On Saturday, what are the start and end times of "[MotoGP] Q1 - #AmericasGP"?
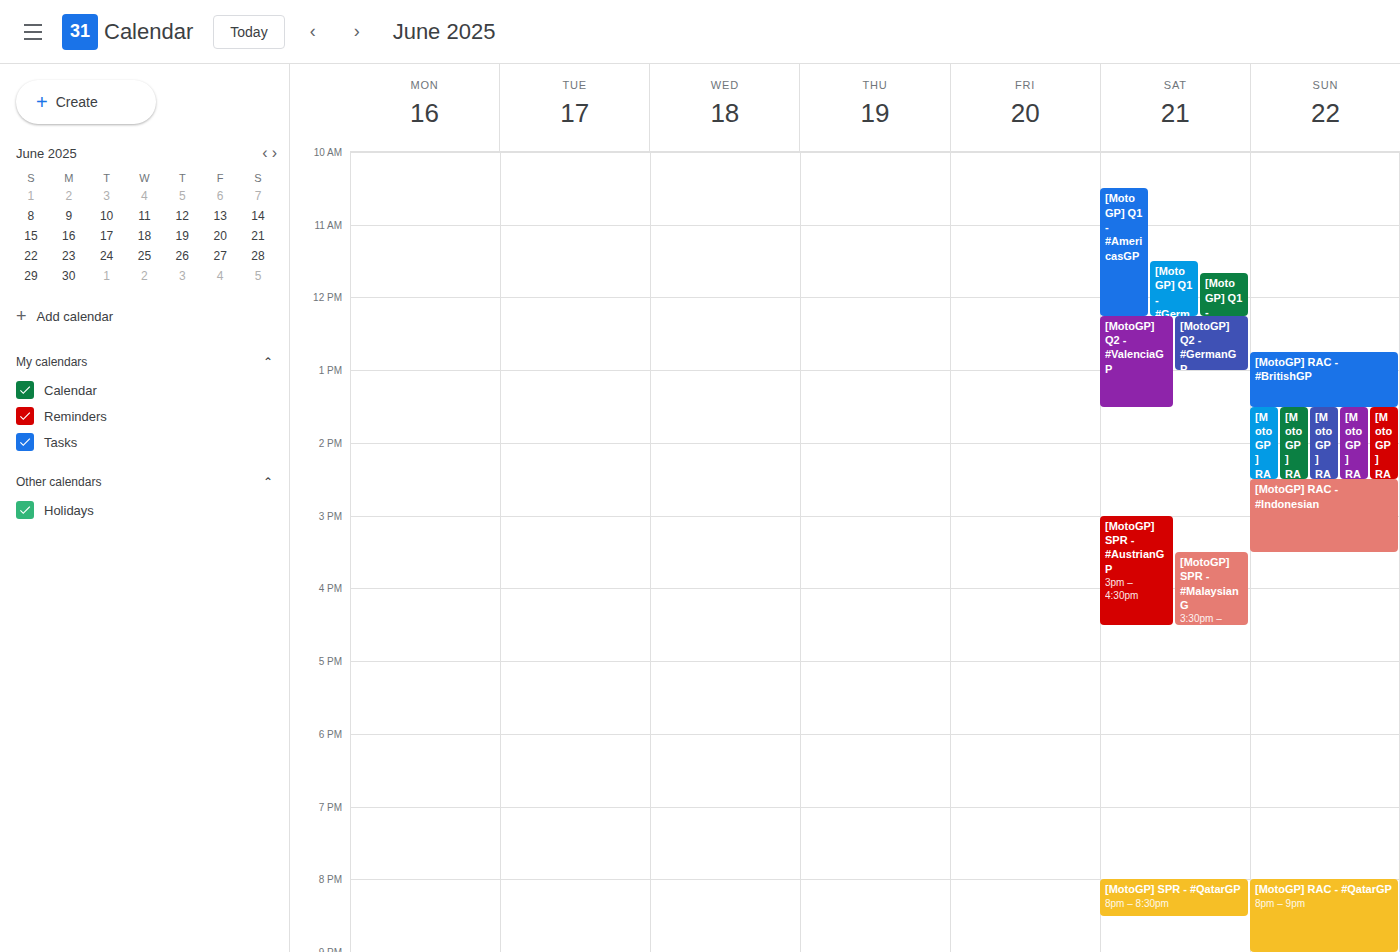
10:30 AM to 12:15 PM